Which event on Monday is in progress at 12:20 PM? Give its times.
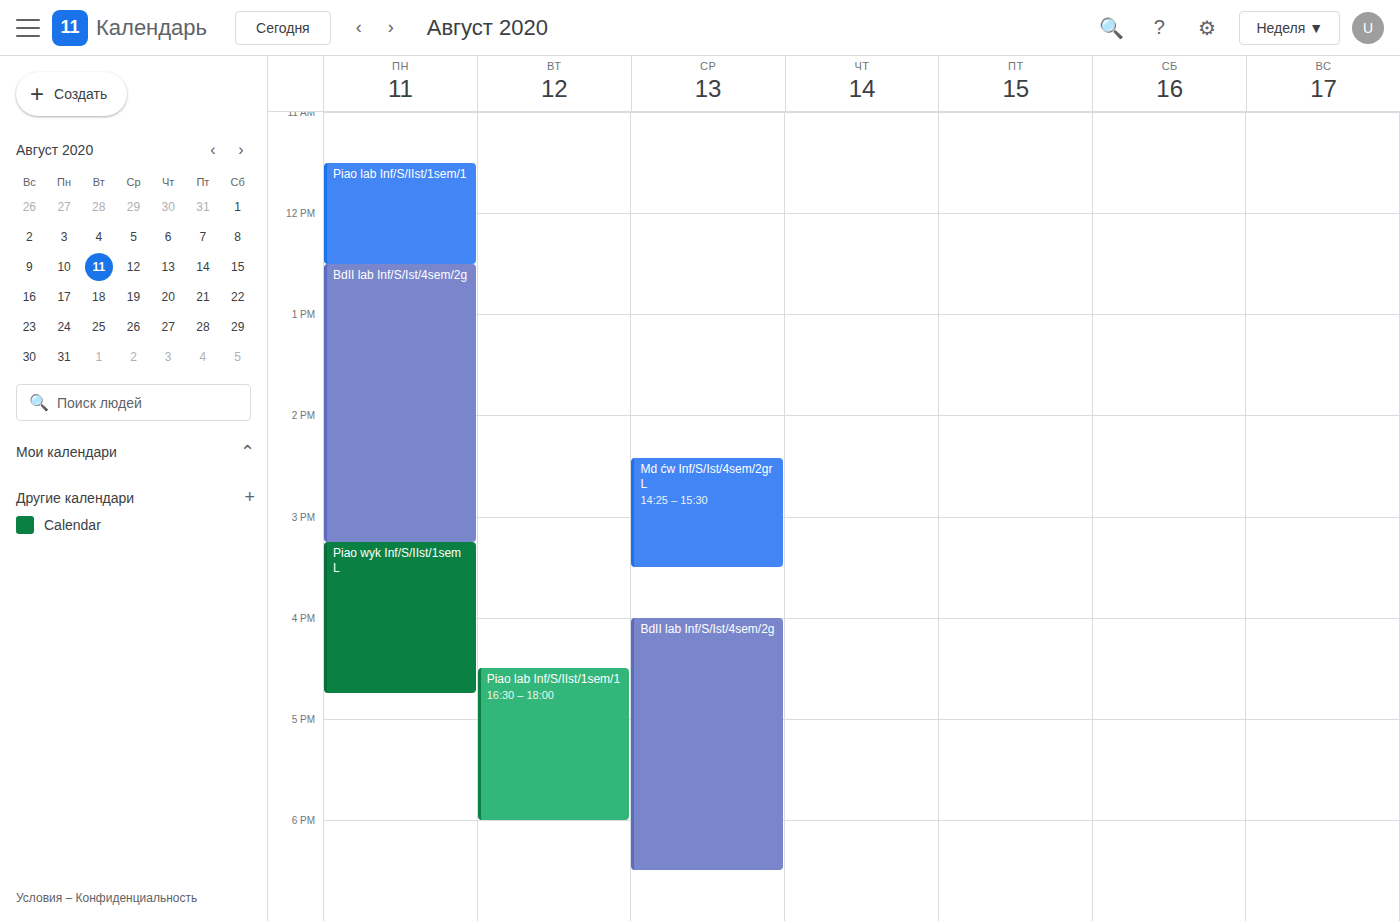
"Piao lab Inf/S/IIst/1sem/1", 11:30 AM to 12:30 PM